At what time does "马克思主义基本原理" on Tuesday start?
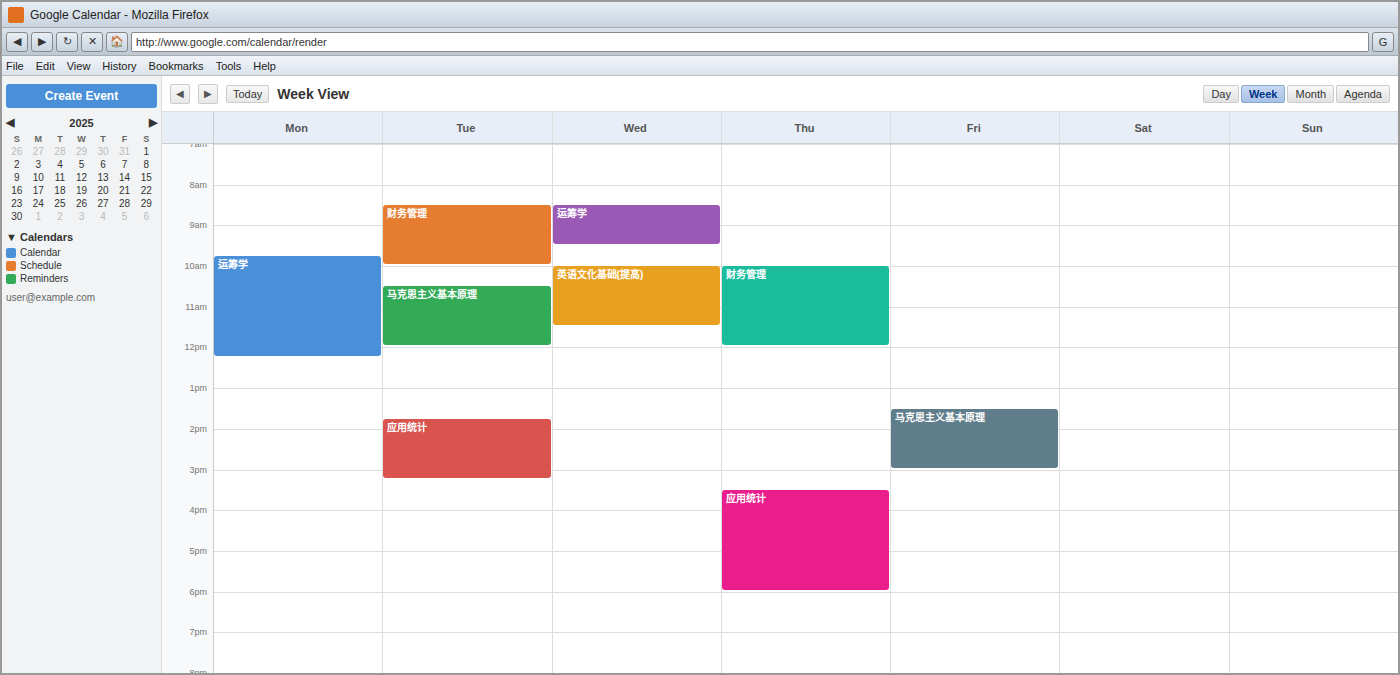
10:30 AM